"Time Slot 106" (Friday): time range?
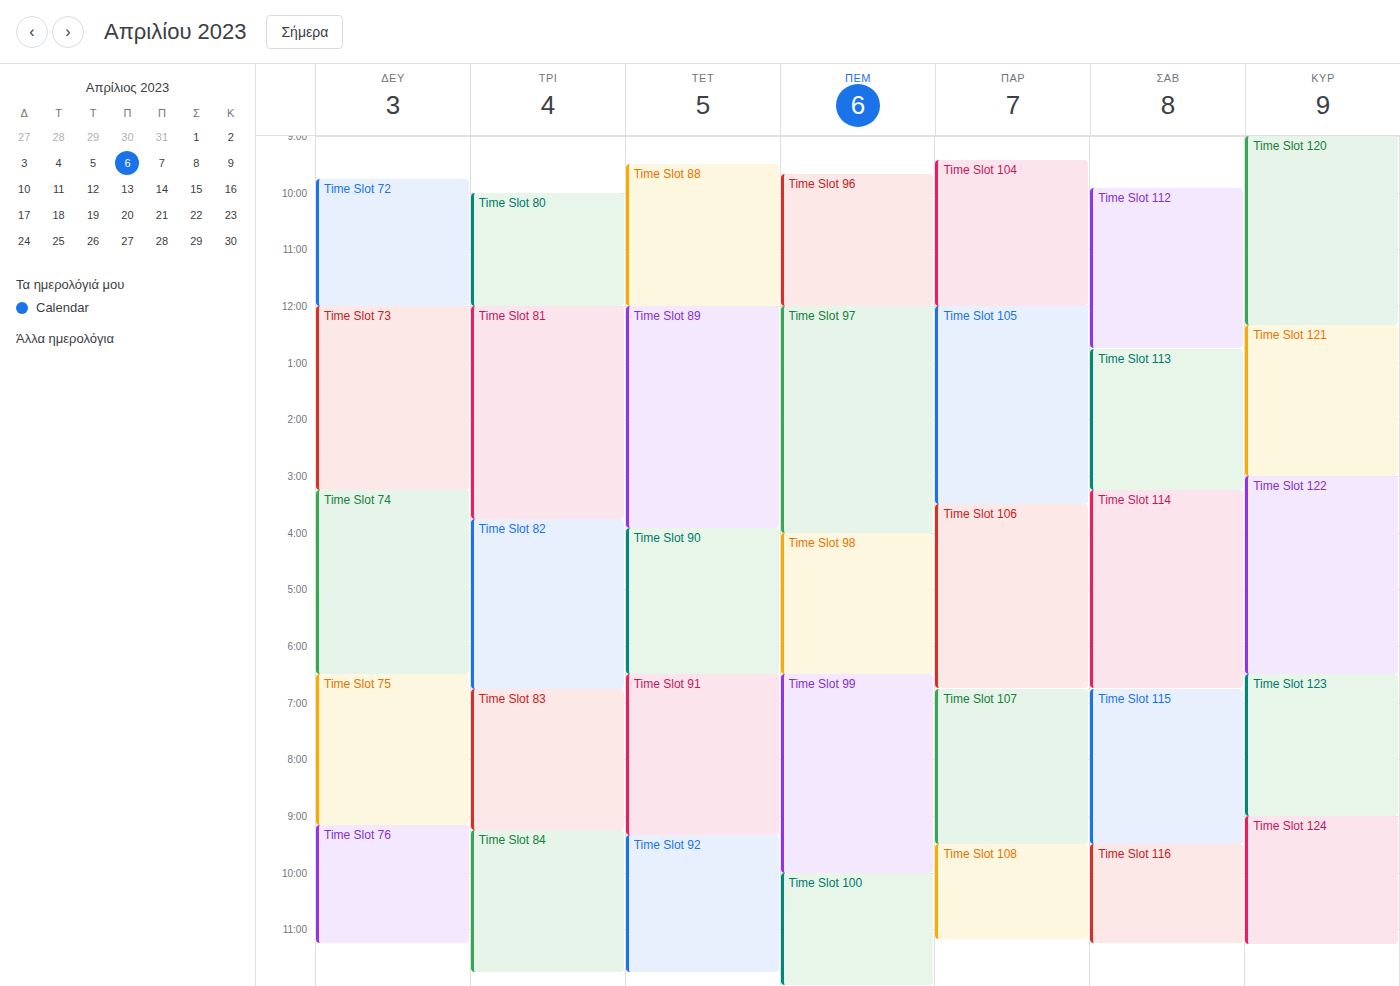
3:30 PM to 6:45 PM